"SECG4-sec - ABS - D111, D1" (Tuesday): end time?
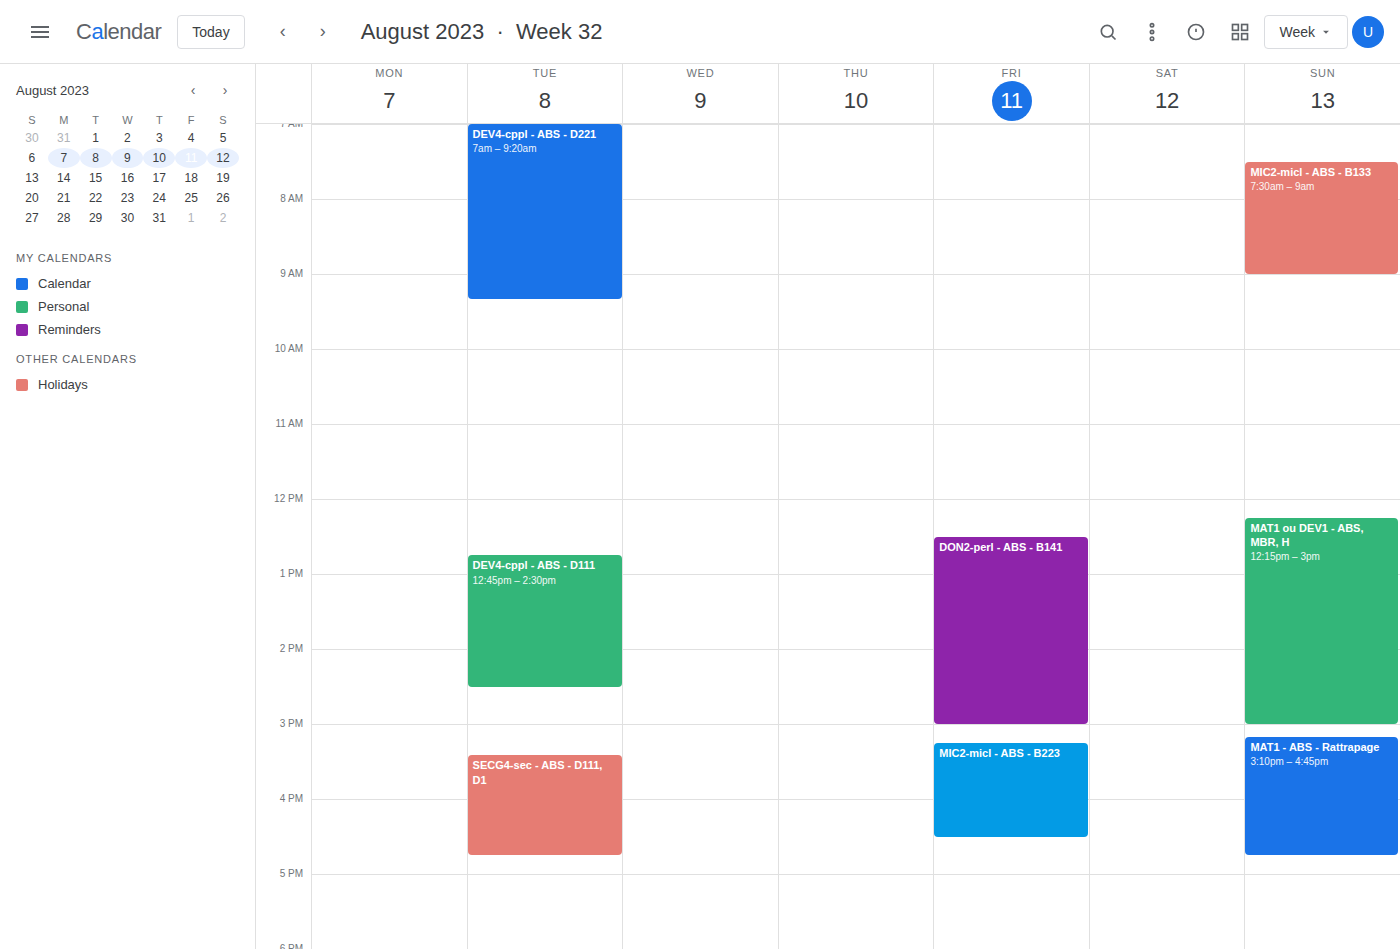
4:45 PM